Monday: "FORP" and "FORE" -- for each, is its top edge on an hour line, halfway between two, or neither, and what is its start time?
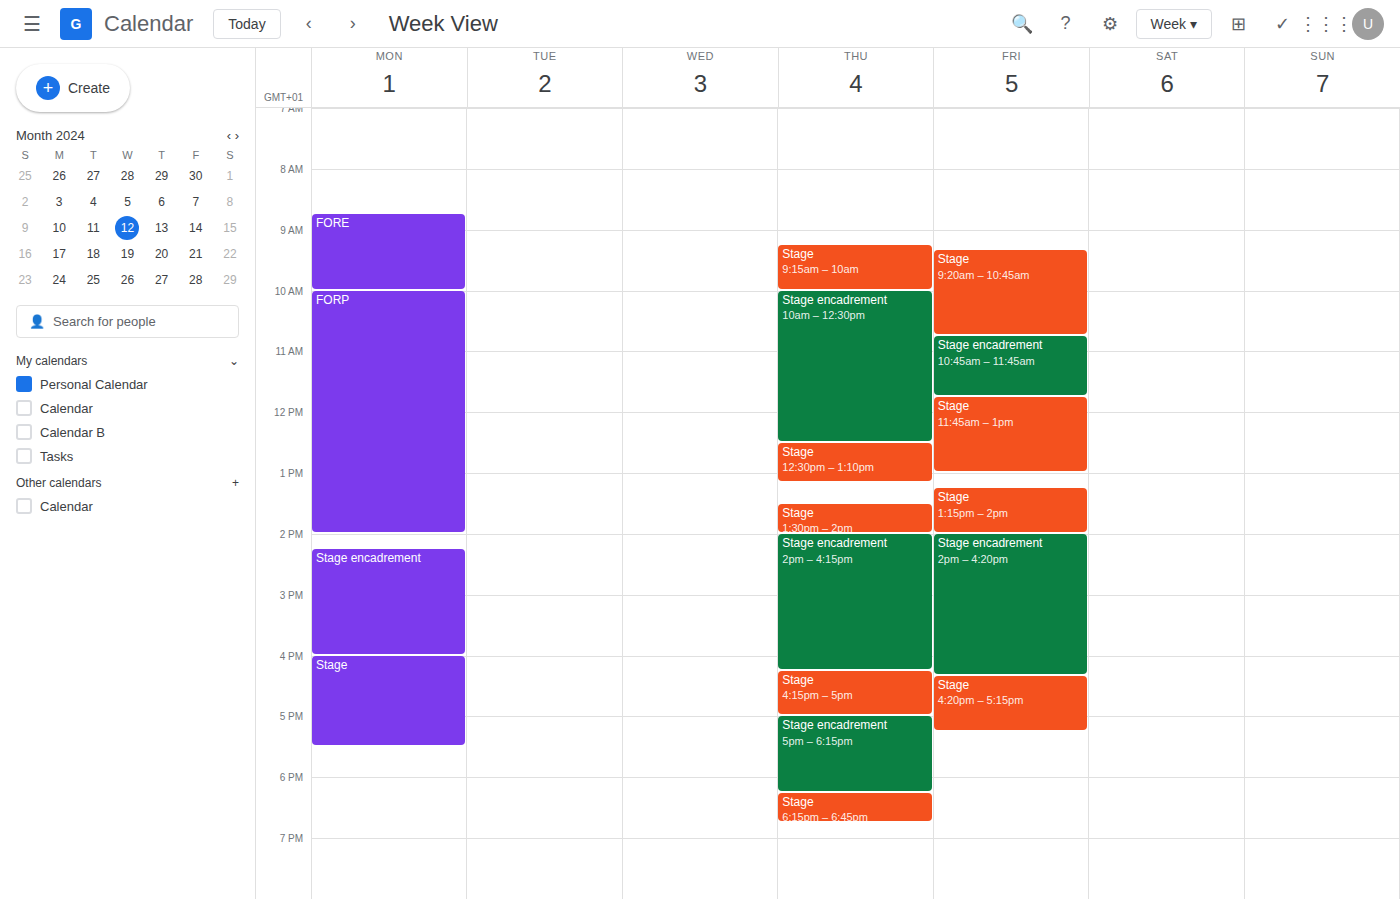
"FORP": 10:00 AM, exactly on the 10 AM line. "FORE": 8:45 AM, neither: three quarters of the way from the 8 AM line to the 9 AM line.